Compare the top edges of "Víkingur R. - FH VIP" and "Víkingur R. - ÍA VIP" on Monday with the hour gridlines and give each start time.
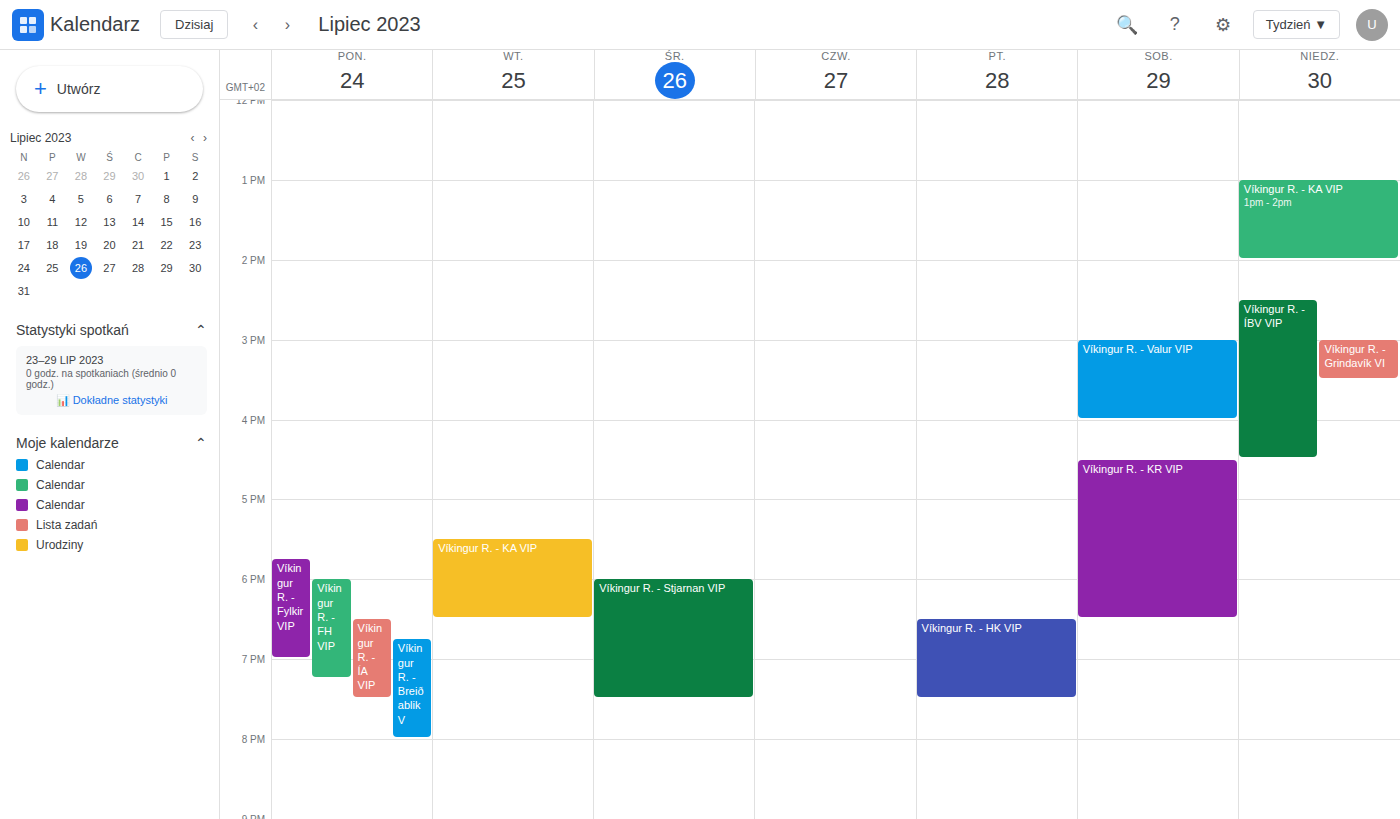
"Víkingur R. - FH VIP": 6:00 PM, exactly on the 6 PM line. "Víkingur R. - ÍA VIP": 6:30 PM, halfway between the 6 PM and 7 PM lines.